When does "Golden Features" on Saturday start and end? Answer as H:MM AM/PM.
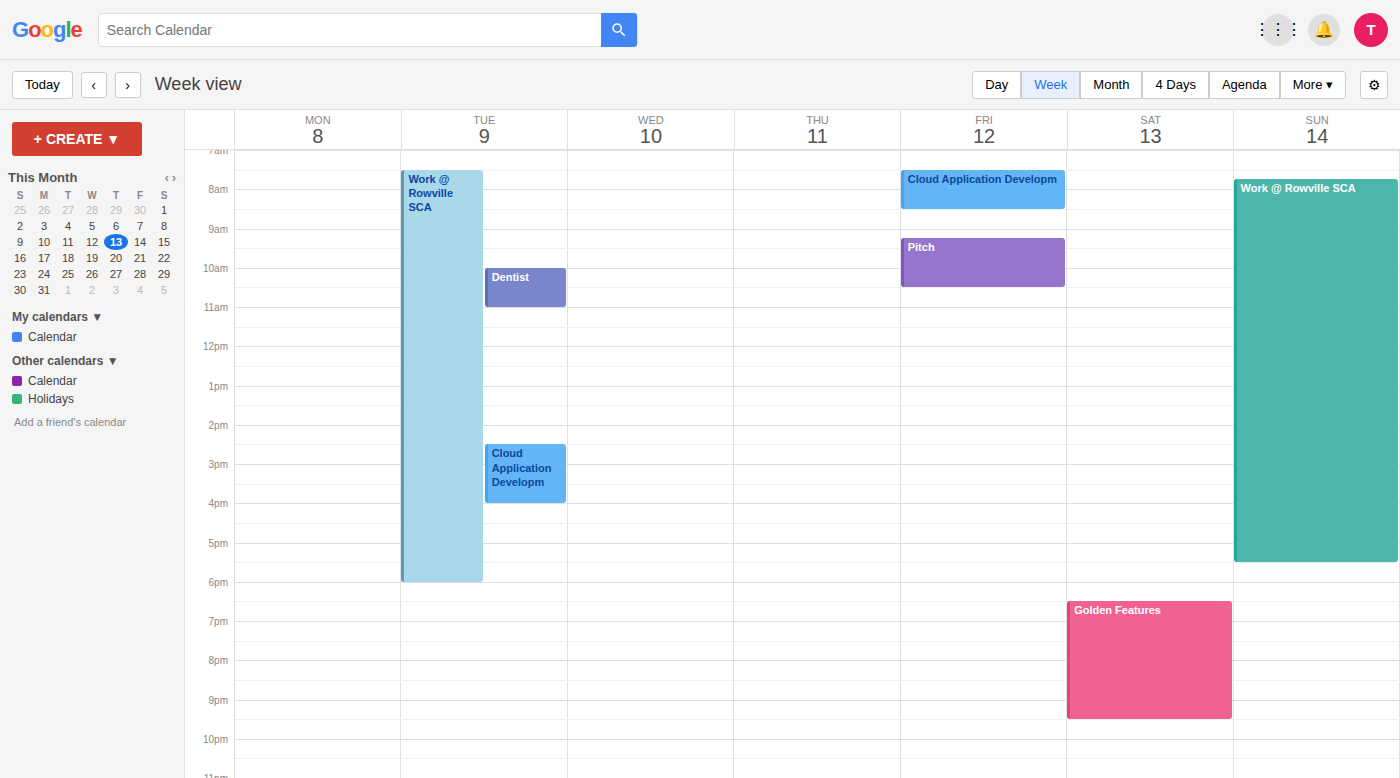
6:30 PM to 9:30 PM